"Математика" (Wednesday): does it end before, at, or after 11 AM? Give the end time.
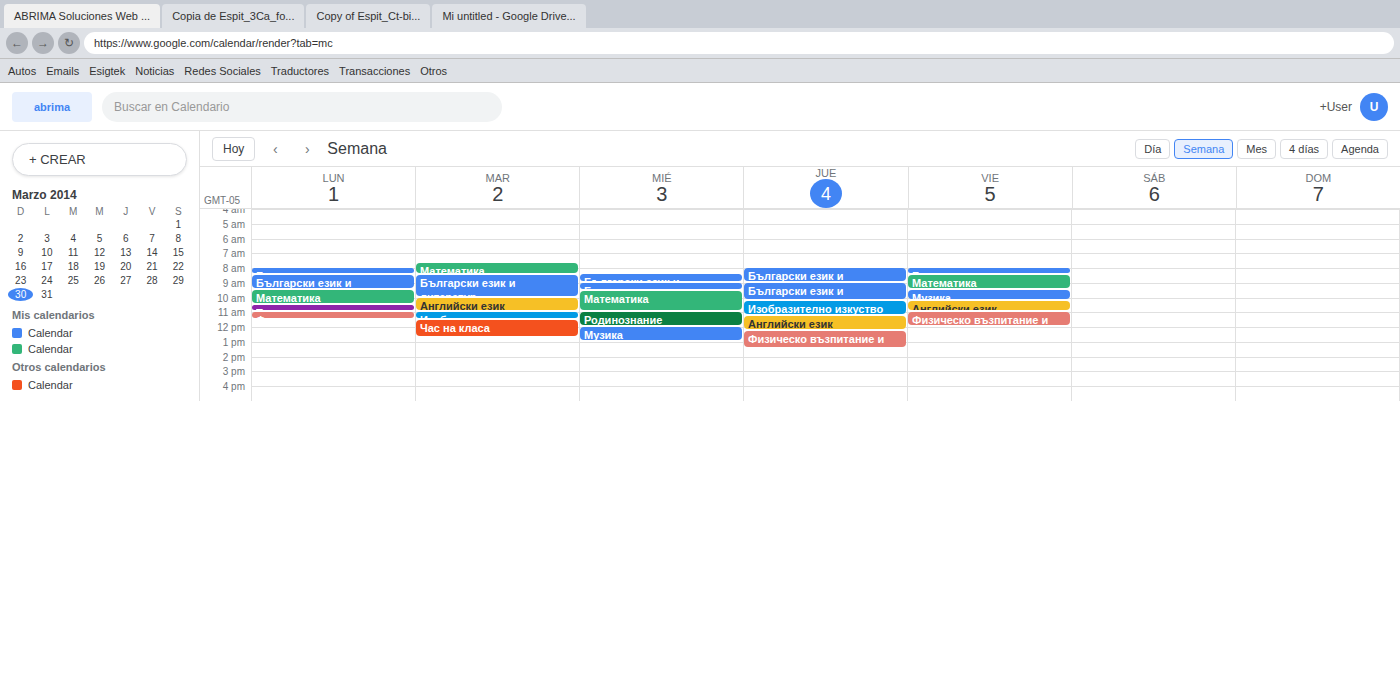
11:00 AM -- exactly at 11 AM, on the 11 AM line.